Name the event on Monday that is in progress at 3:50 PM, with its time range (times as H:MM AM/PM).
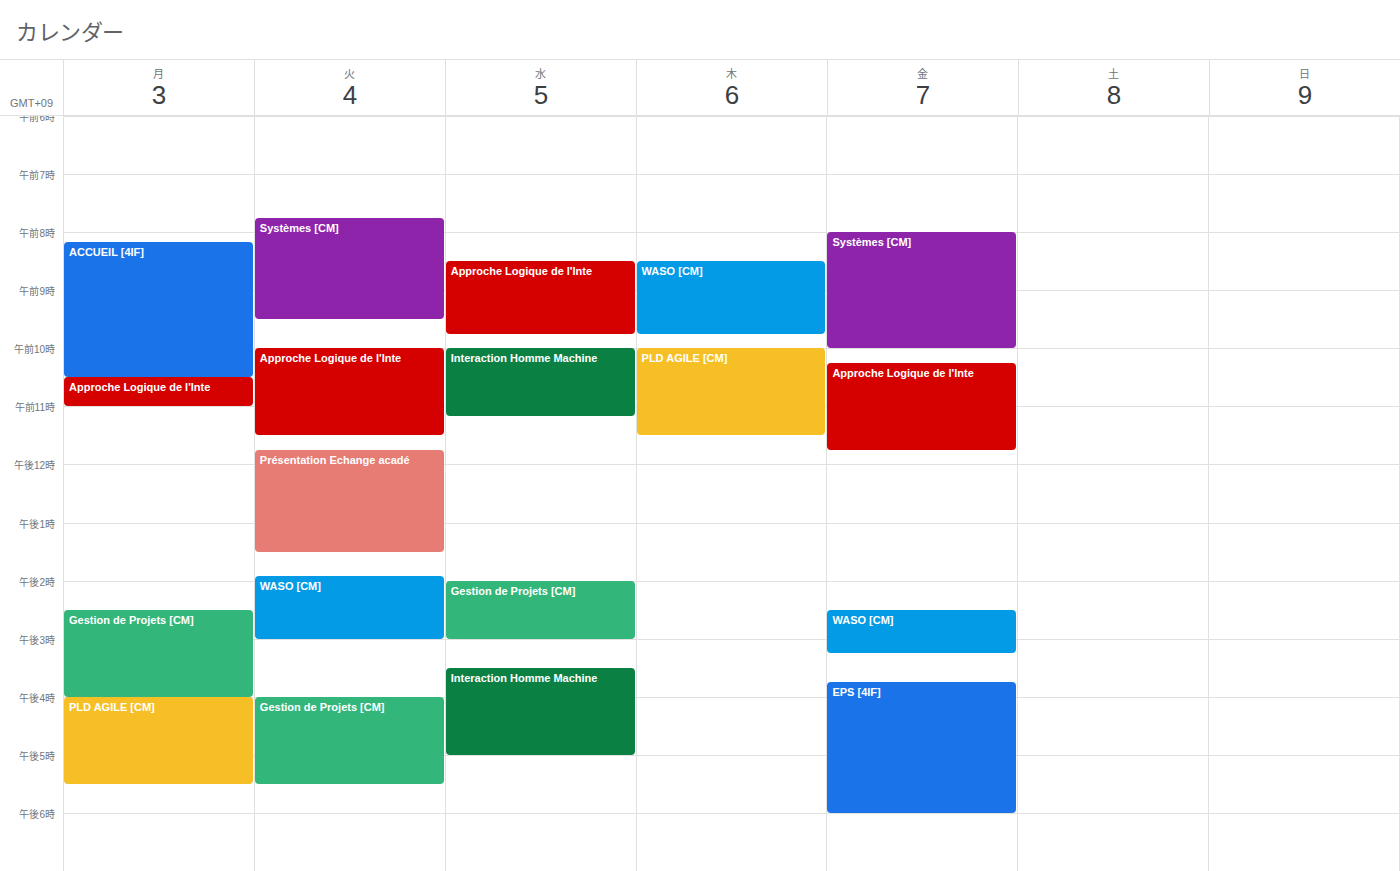
"Gestion de Projets [CM]", 2:30 PM to 4:00 PM